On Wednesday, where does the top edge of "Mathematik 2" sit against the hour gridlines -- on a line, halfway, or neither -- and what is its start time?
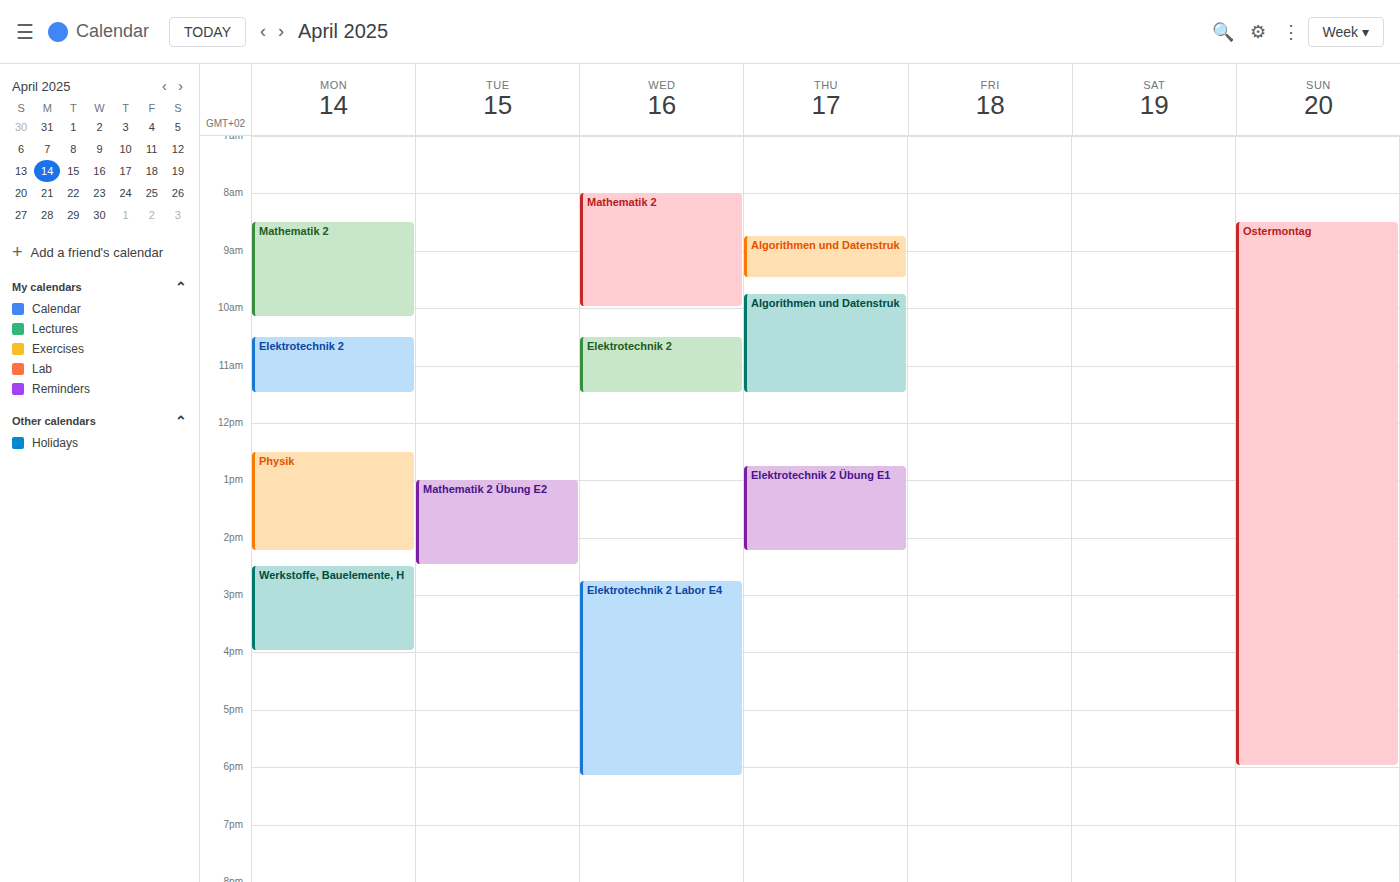
08:00 -- exactly on the 08:00 line.